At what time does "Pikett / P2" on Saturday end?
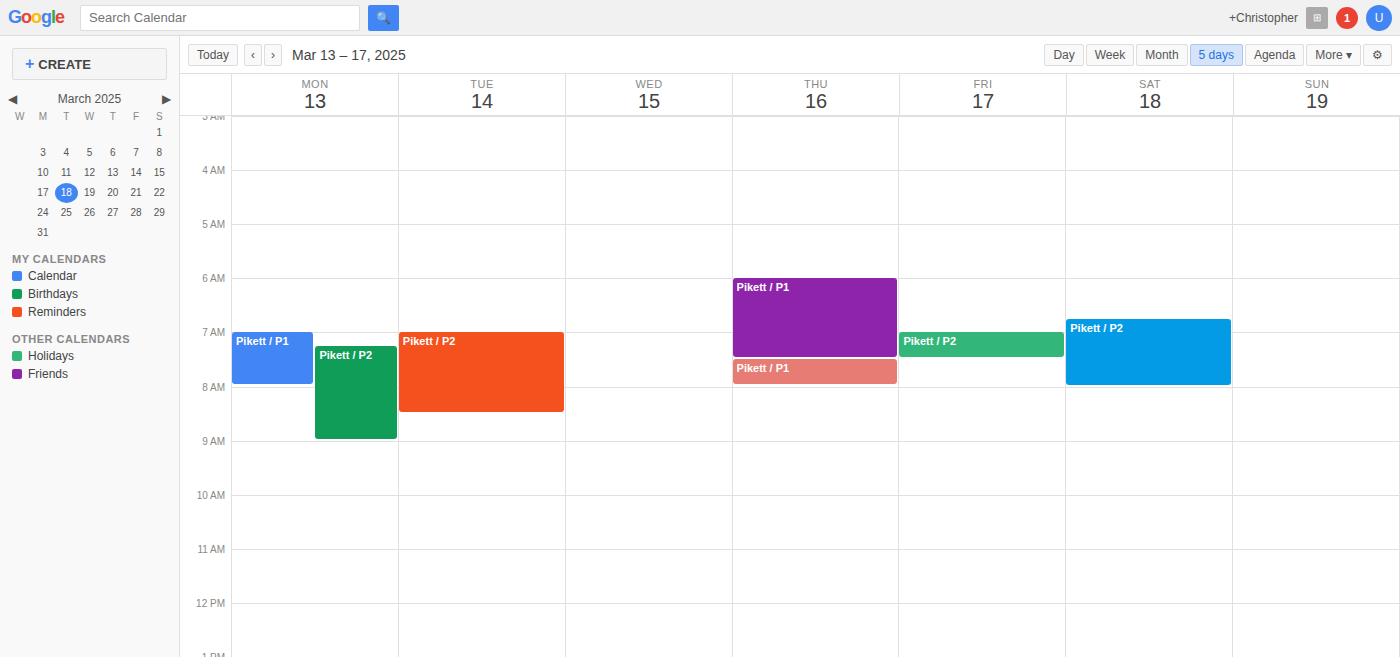
8:00 AM